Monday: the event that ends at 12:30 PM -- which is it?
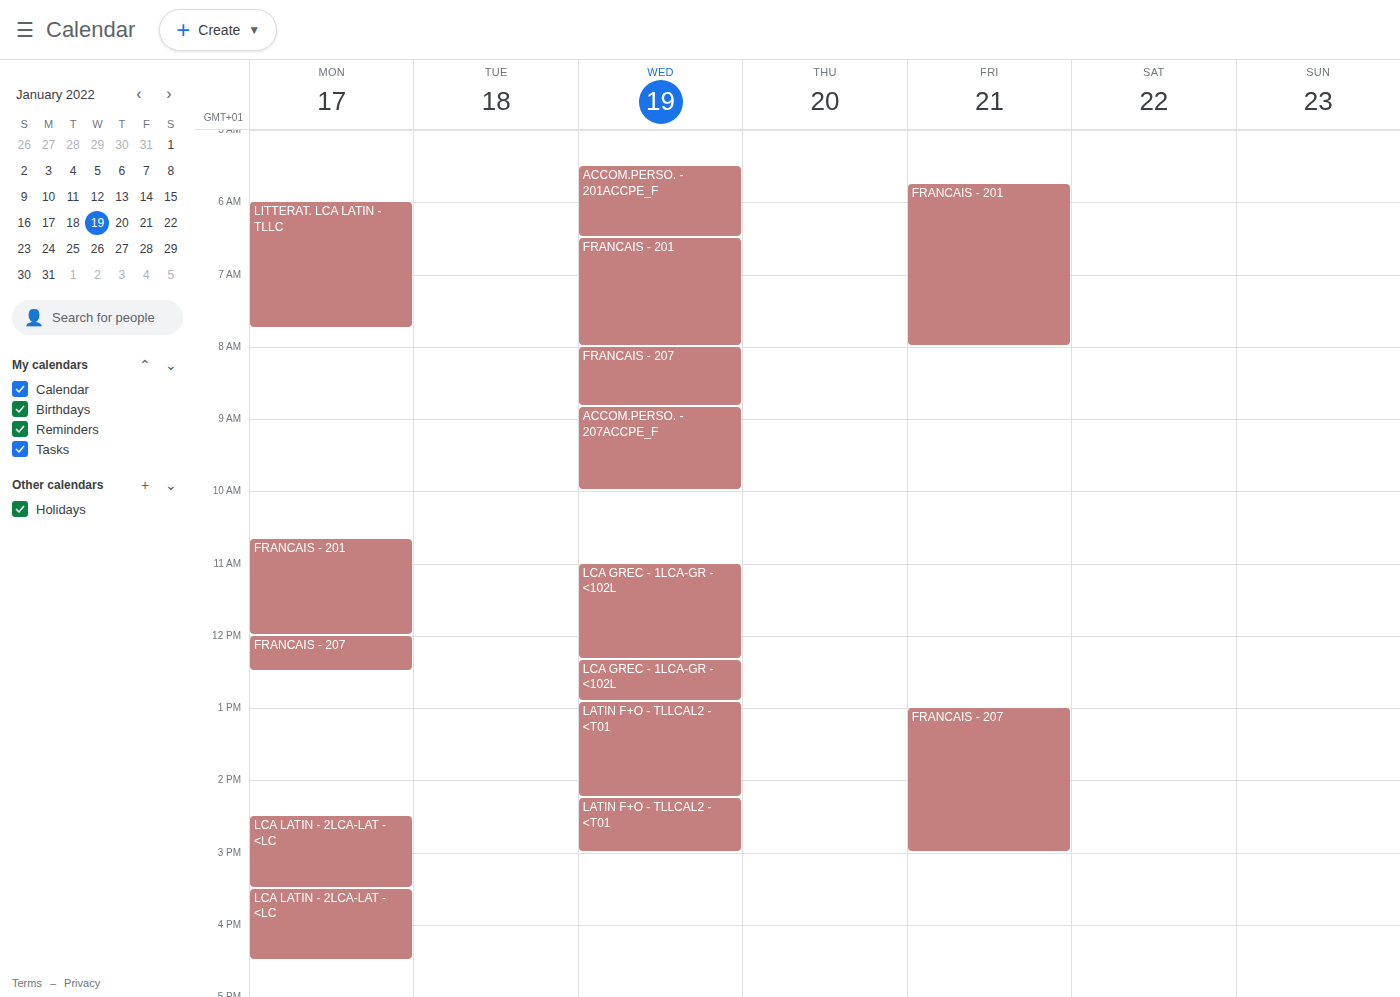
"FRANCAIS - 207"